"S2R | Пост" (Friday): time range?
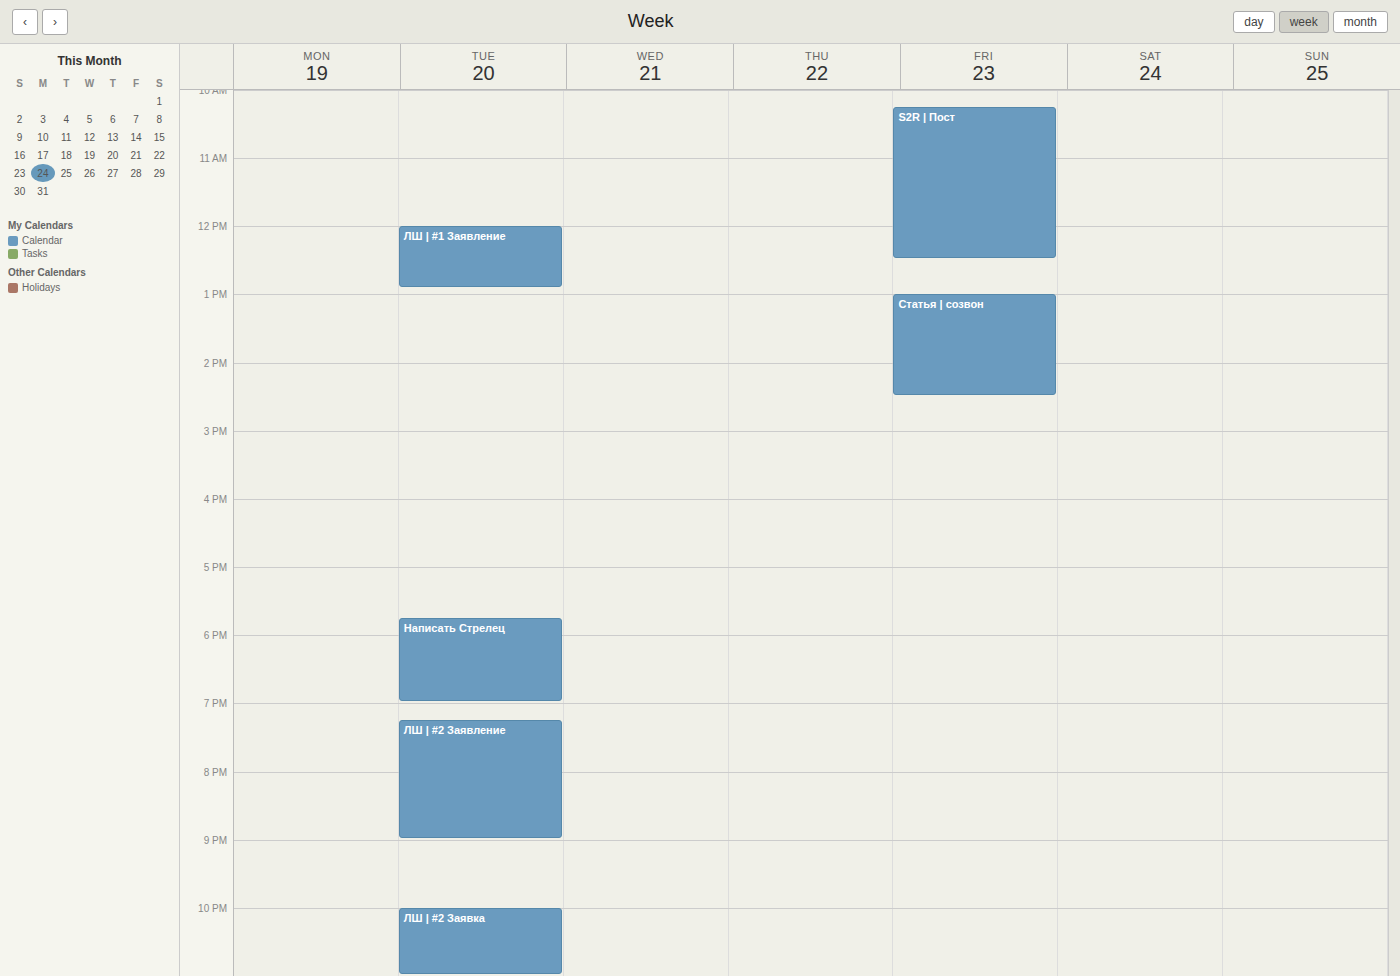
10:15 AM to 12:30 PM